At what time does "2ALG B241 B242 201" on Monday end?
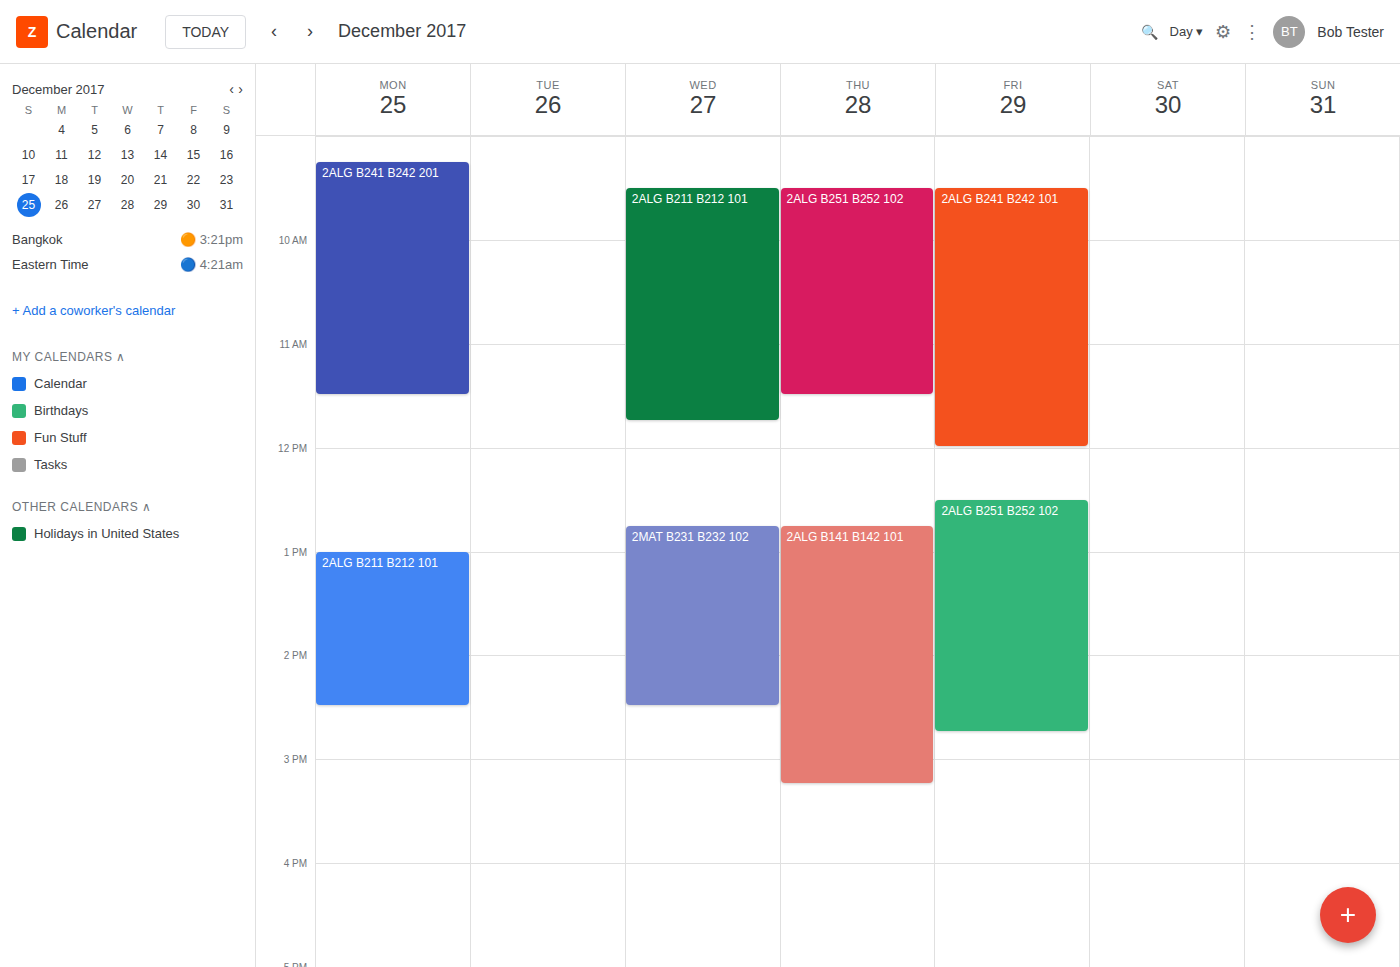
11:30